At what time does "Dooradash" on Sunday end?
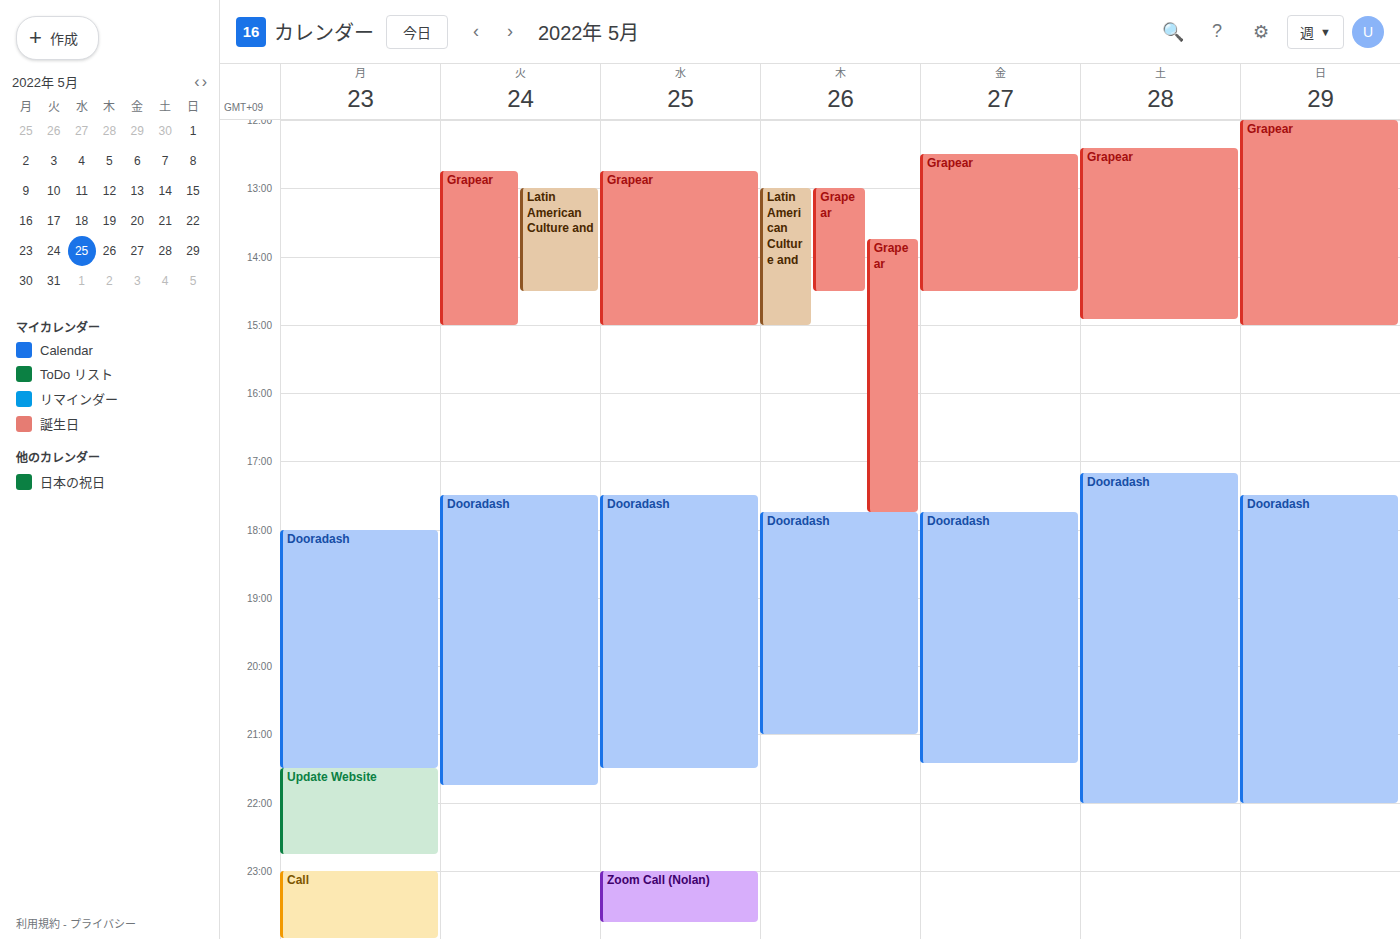
10:00 PM